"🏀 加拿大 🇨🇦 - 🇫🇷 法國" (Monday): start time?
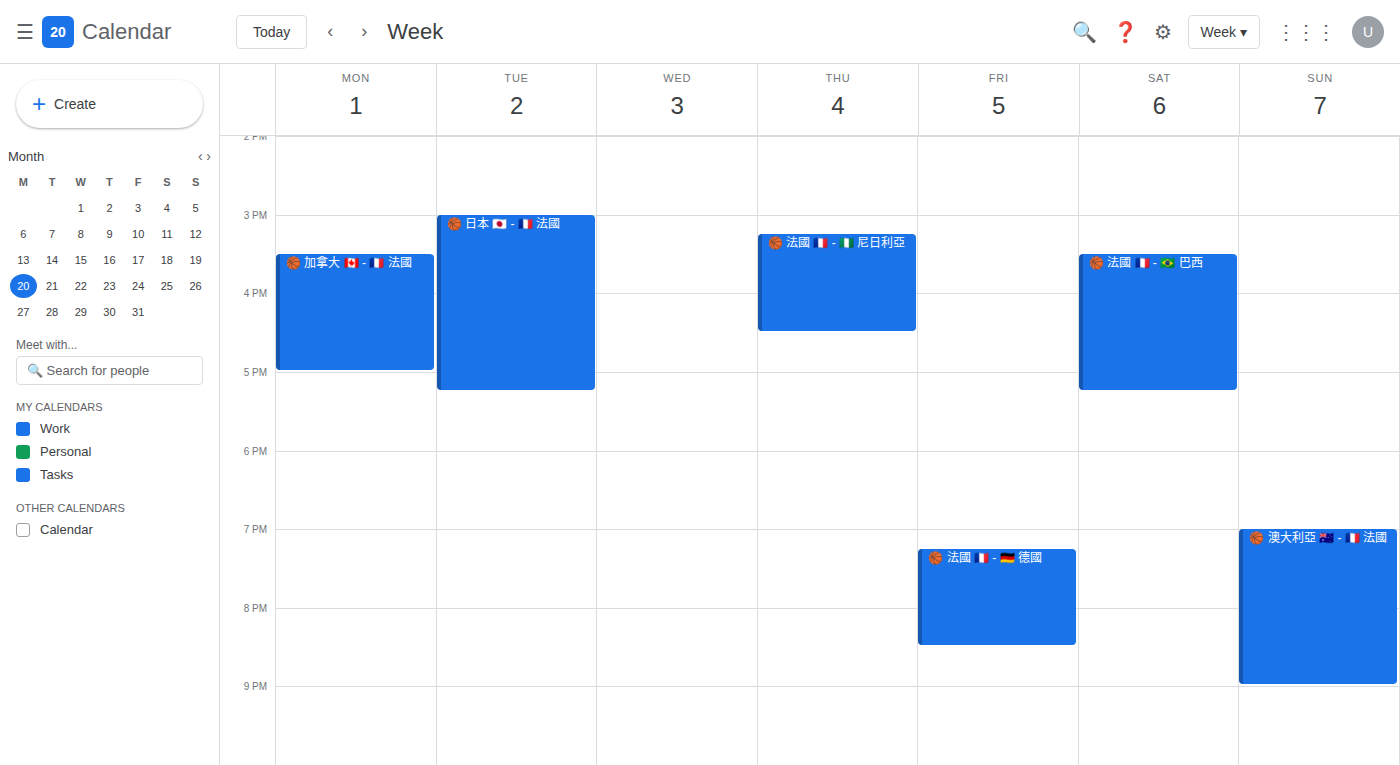
15:30